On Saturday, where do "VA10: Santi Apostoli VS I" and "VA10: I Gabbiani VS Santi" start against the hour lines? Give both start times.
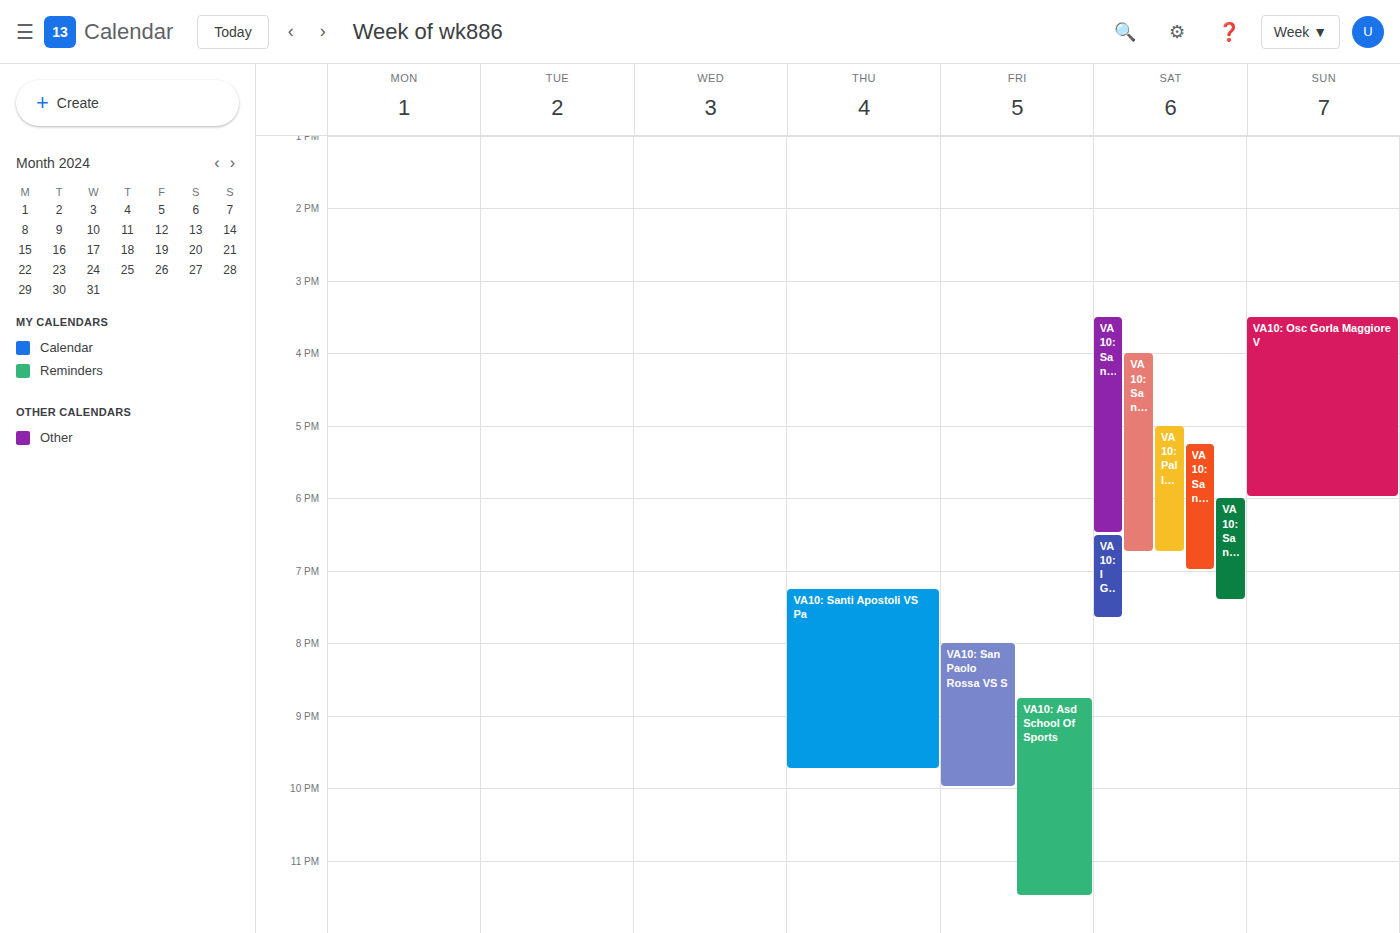
"VA10: Santi Apostoli VS I": 4:00 PM, exactly on the 4 PM line. "VA10: I Gabbiani VS Santi": 6:30 PM, halfway between the 6 PM and 7 PM lines.